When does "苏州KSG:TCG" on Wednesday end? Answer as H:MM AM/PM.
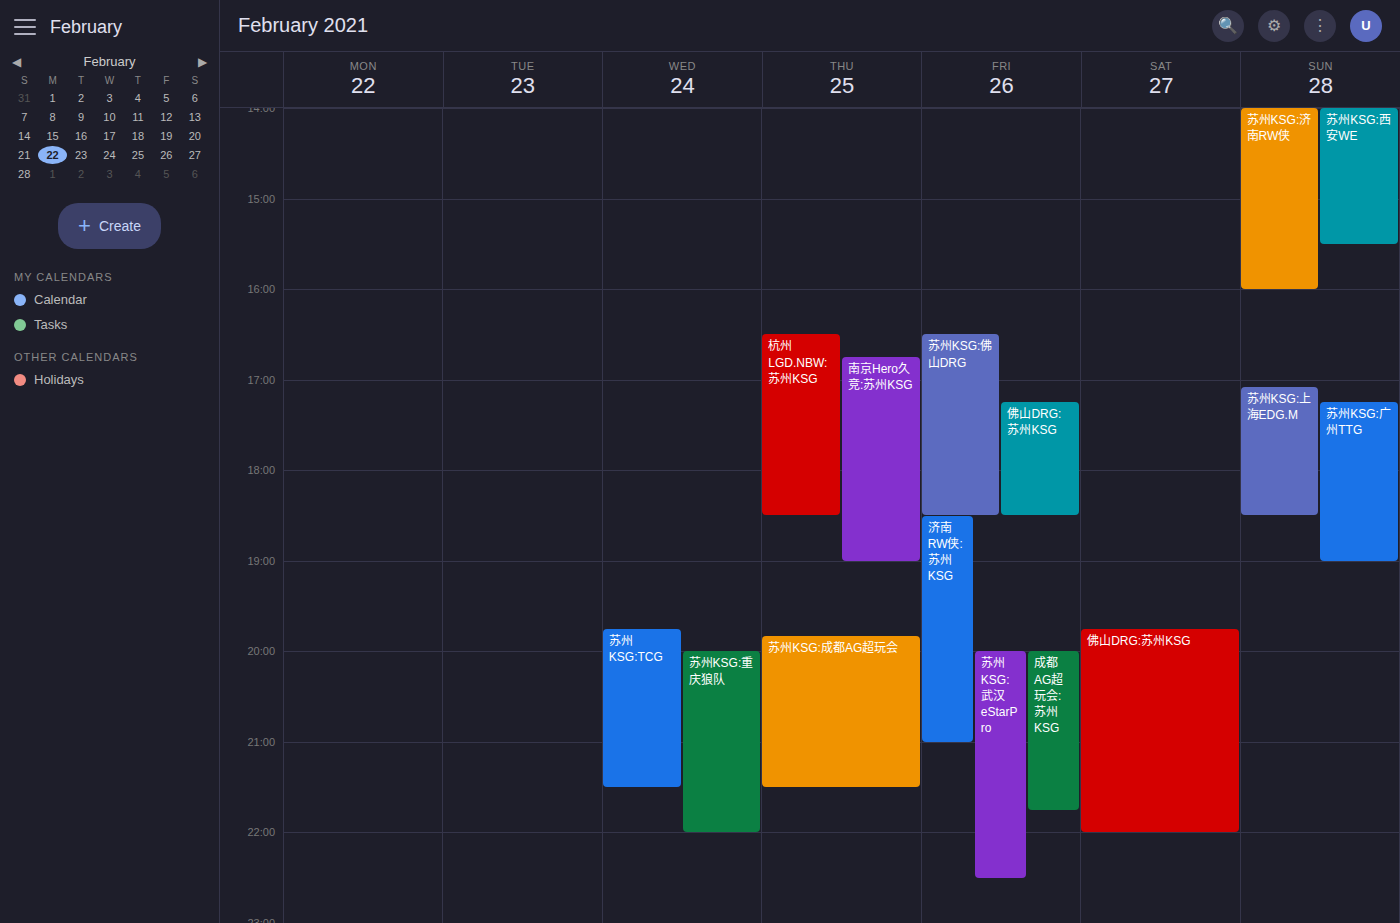
9:30 PM